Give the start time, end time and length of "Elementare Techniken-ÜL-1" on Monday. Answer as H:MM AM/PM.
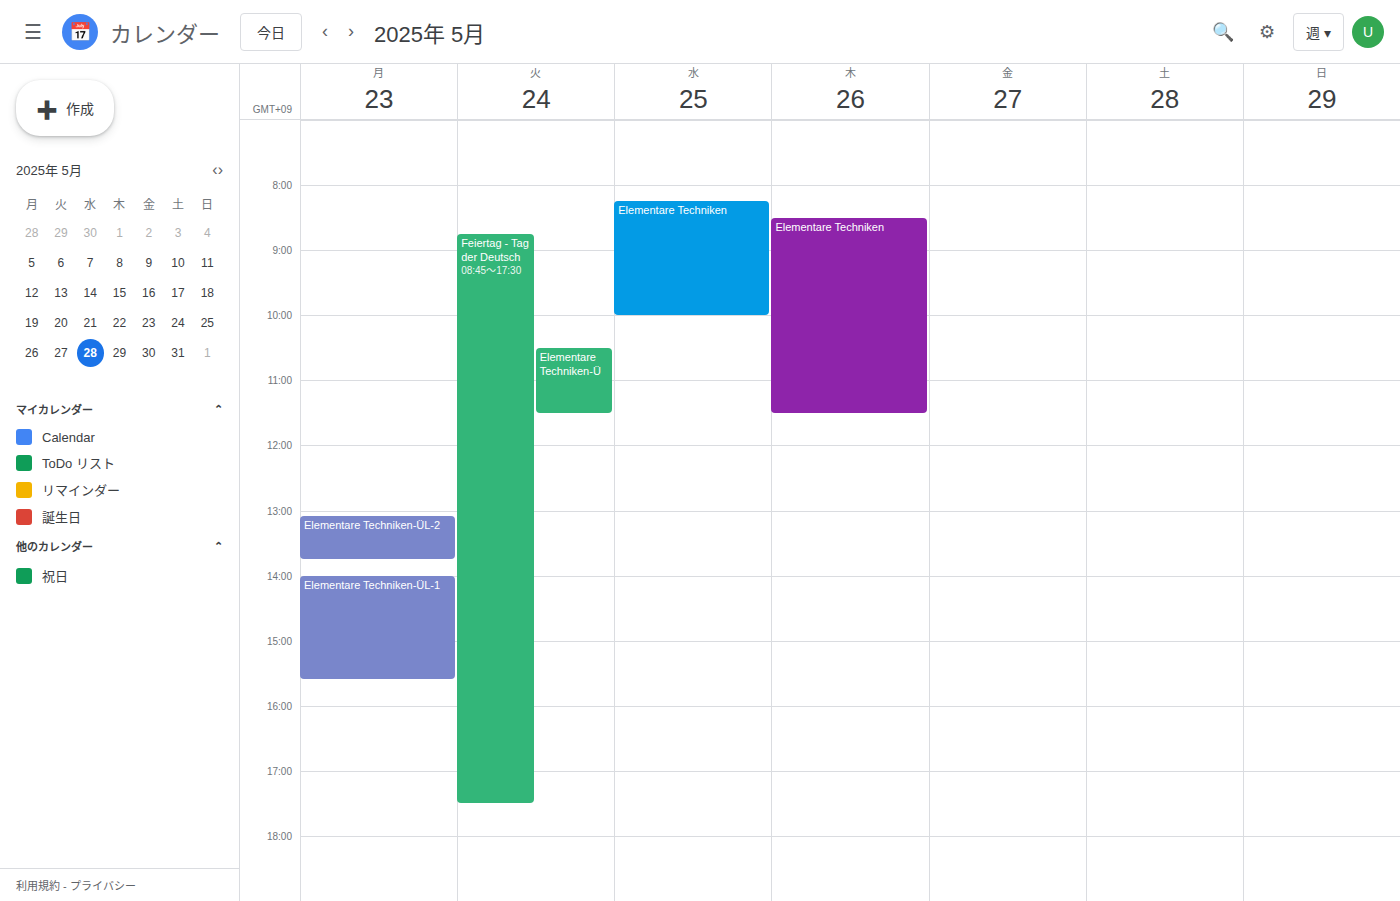
2:00 PM to 3:35 PM, 1 hour 35 minutes